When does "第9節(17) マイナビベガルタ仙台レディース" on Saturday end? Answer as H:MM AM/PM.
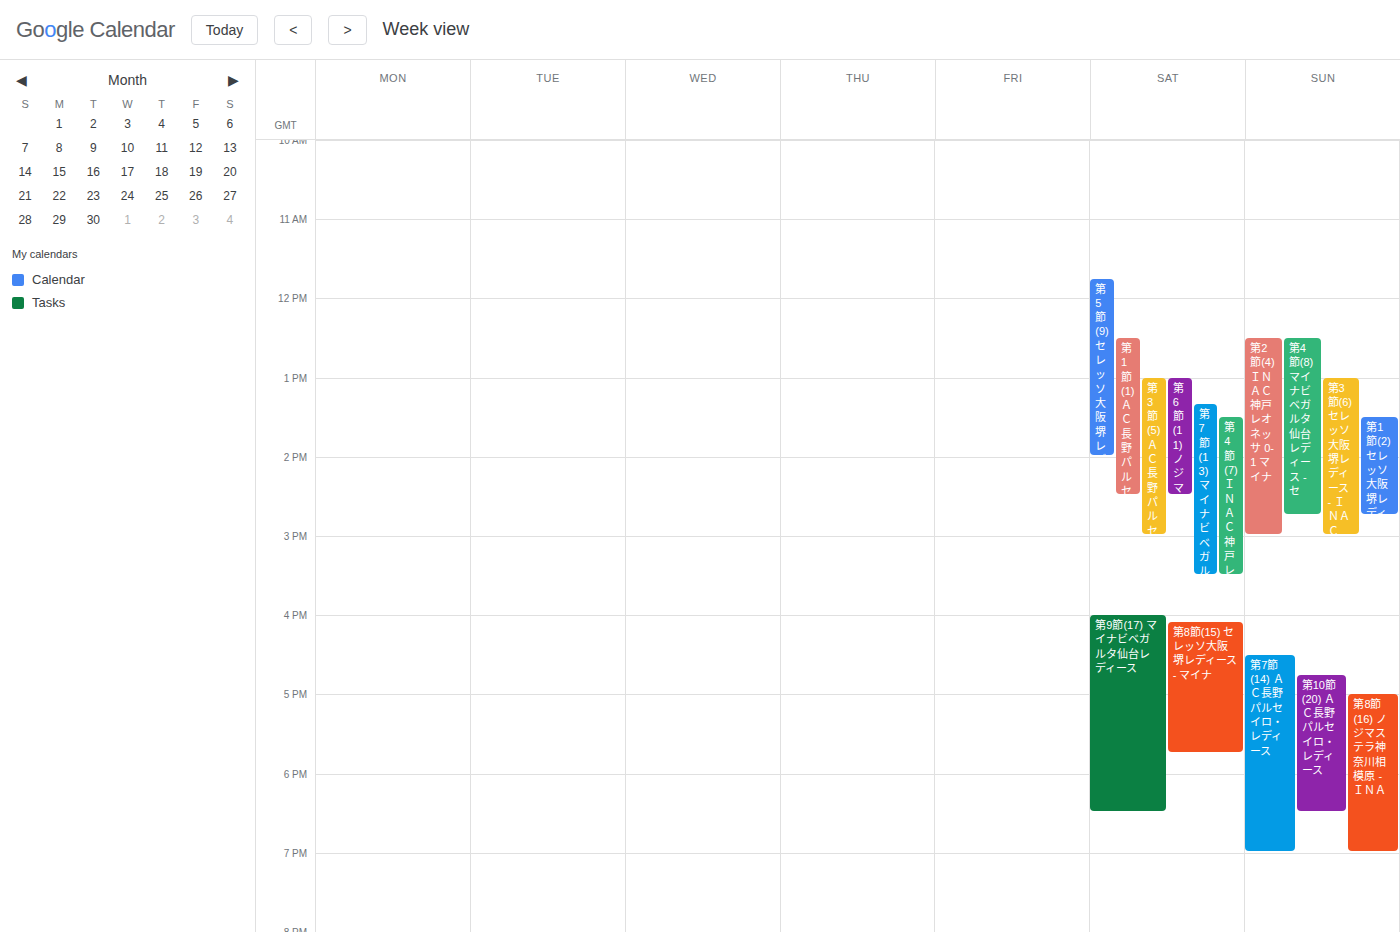
6:30 PM